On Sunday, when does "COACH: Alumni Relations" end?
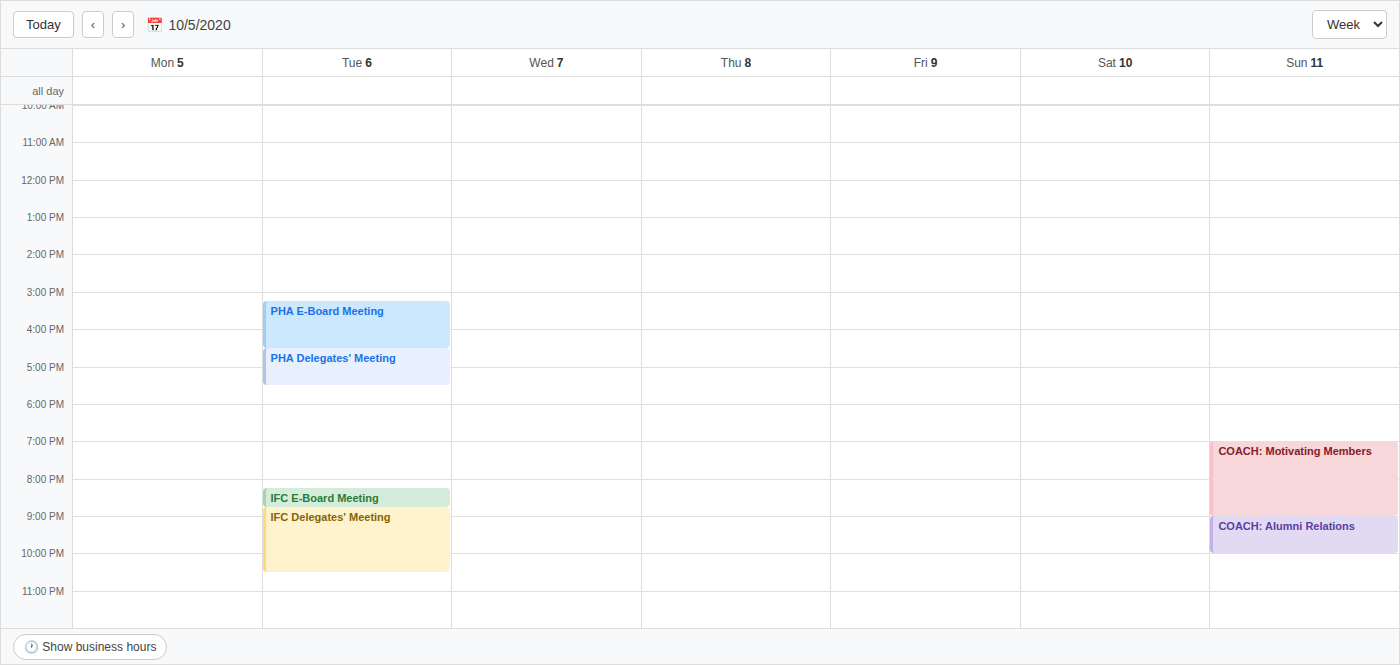
22:00